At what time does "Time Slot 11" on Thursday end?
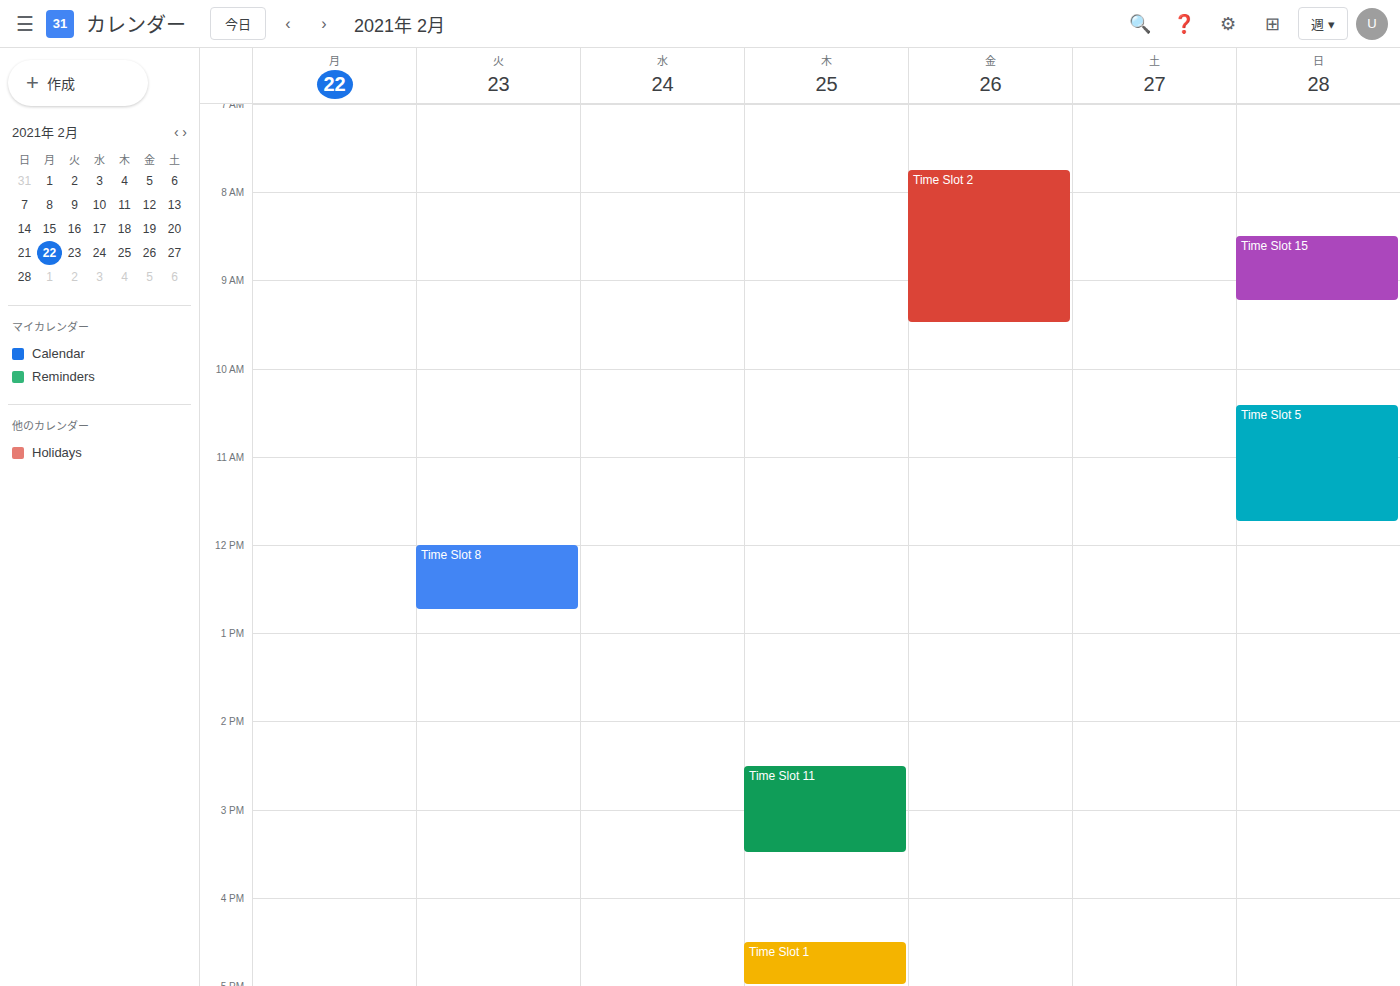
3:30 PM